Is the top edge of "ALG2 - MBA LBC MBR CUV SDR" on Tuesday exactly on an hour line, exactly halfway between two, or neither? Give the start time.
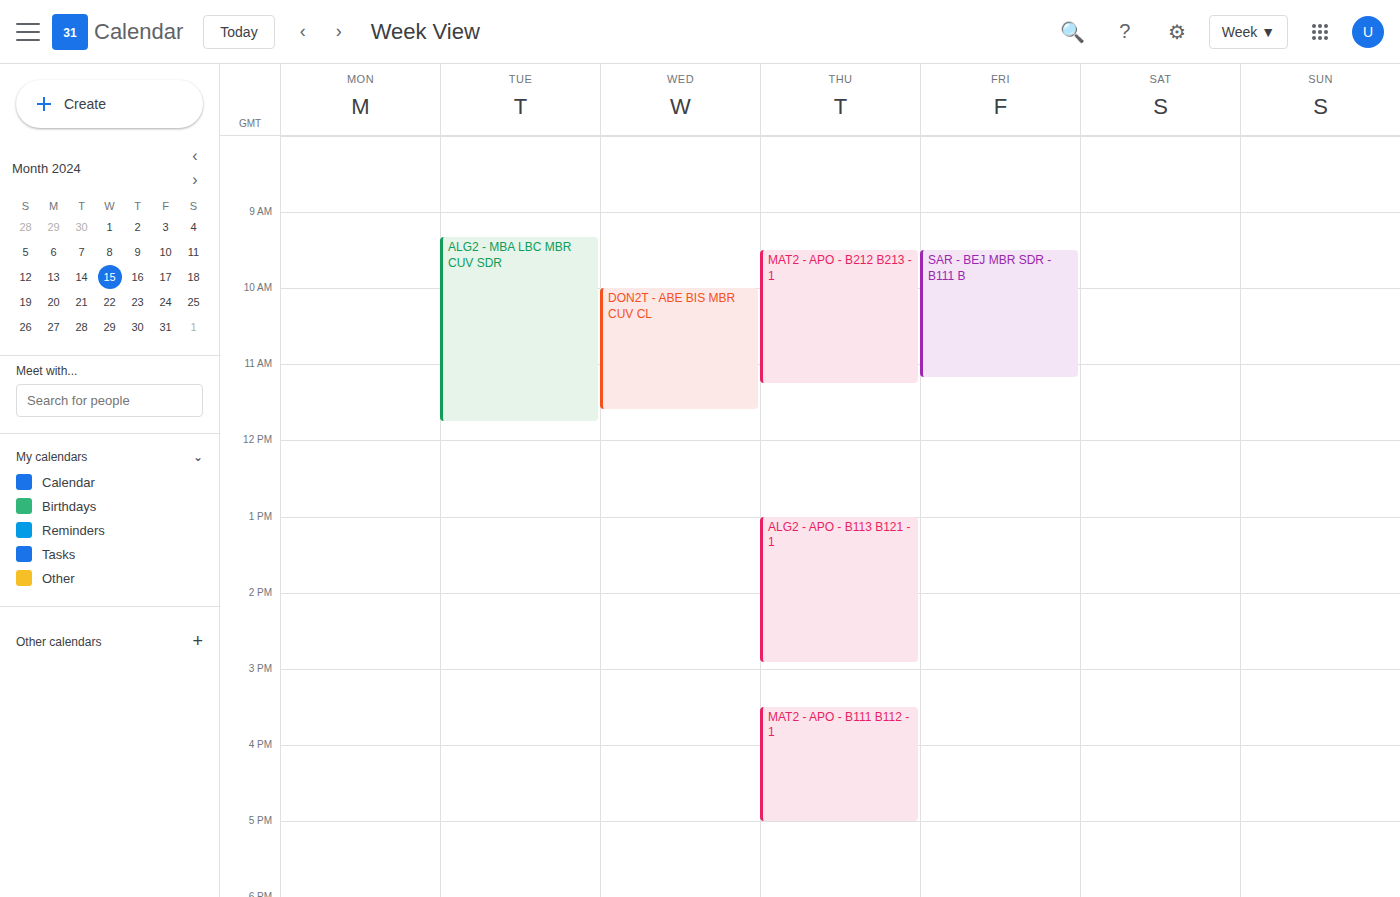
9:20 AM -- neither: 20 minutes below the 9 AM line and 40 minutes above the 10 AM line.